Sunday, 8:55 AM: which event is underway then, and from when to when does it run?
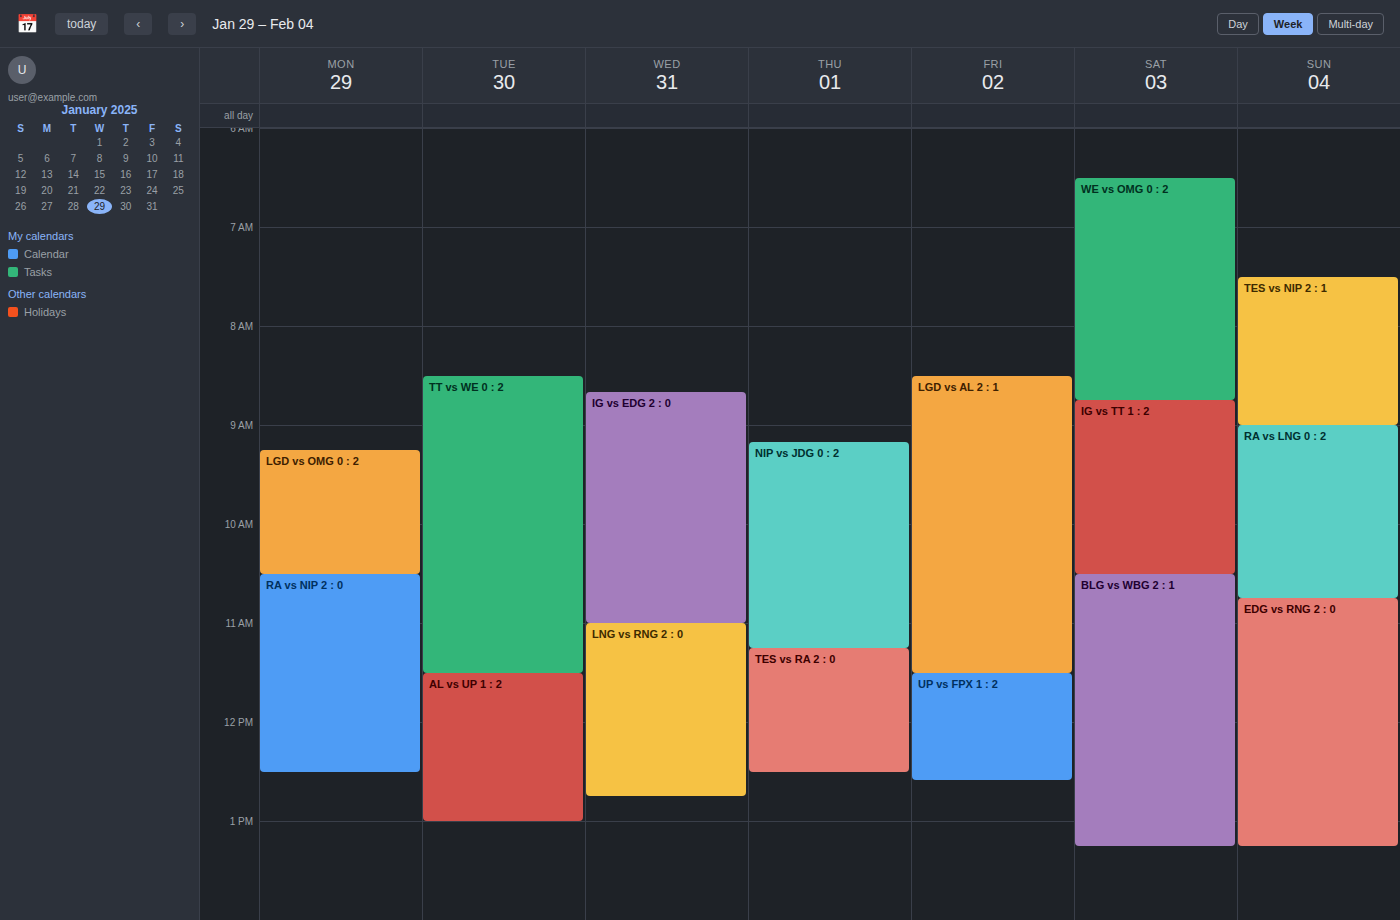
"TES vs NIP 2 : 1", 7:30 AM to 9:00 AM